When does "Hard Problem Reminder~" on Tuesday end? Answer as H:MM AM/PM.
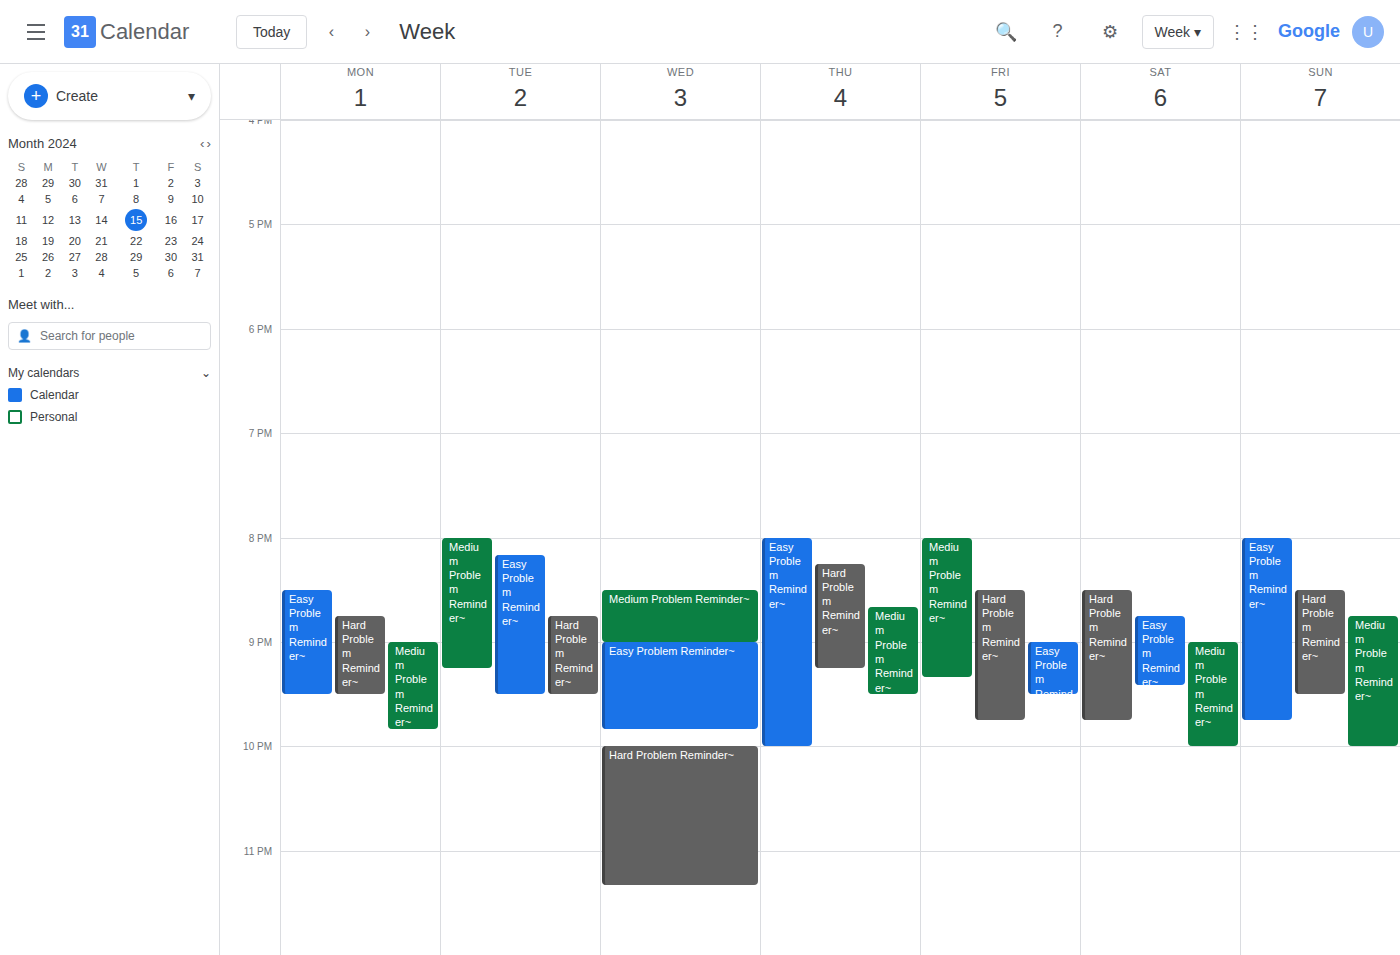
9:30 PM